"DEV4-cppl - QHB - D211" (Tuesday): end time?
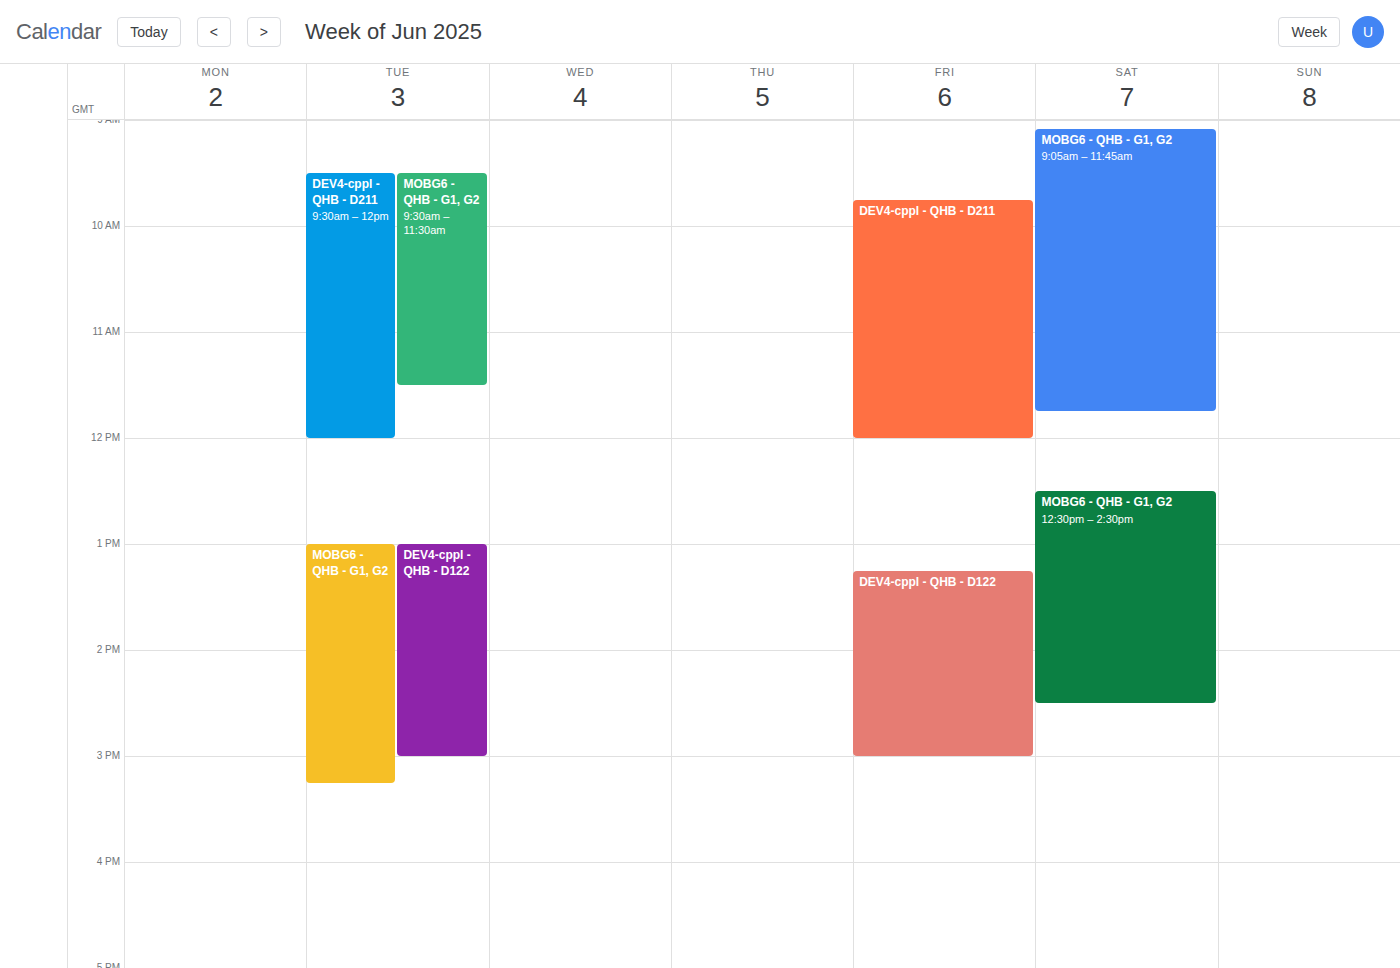
12:00 PM